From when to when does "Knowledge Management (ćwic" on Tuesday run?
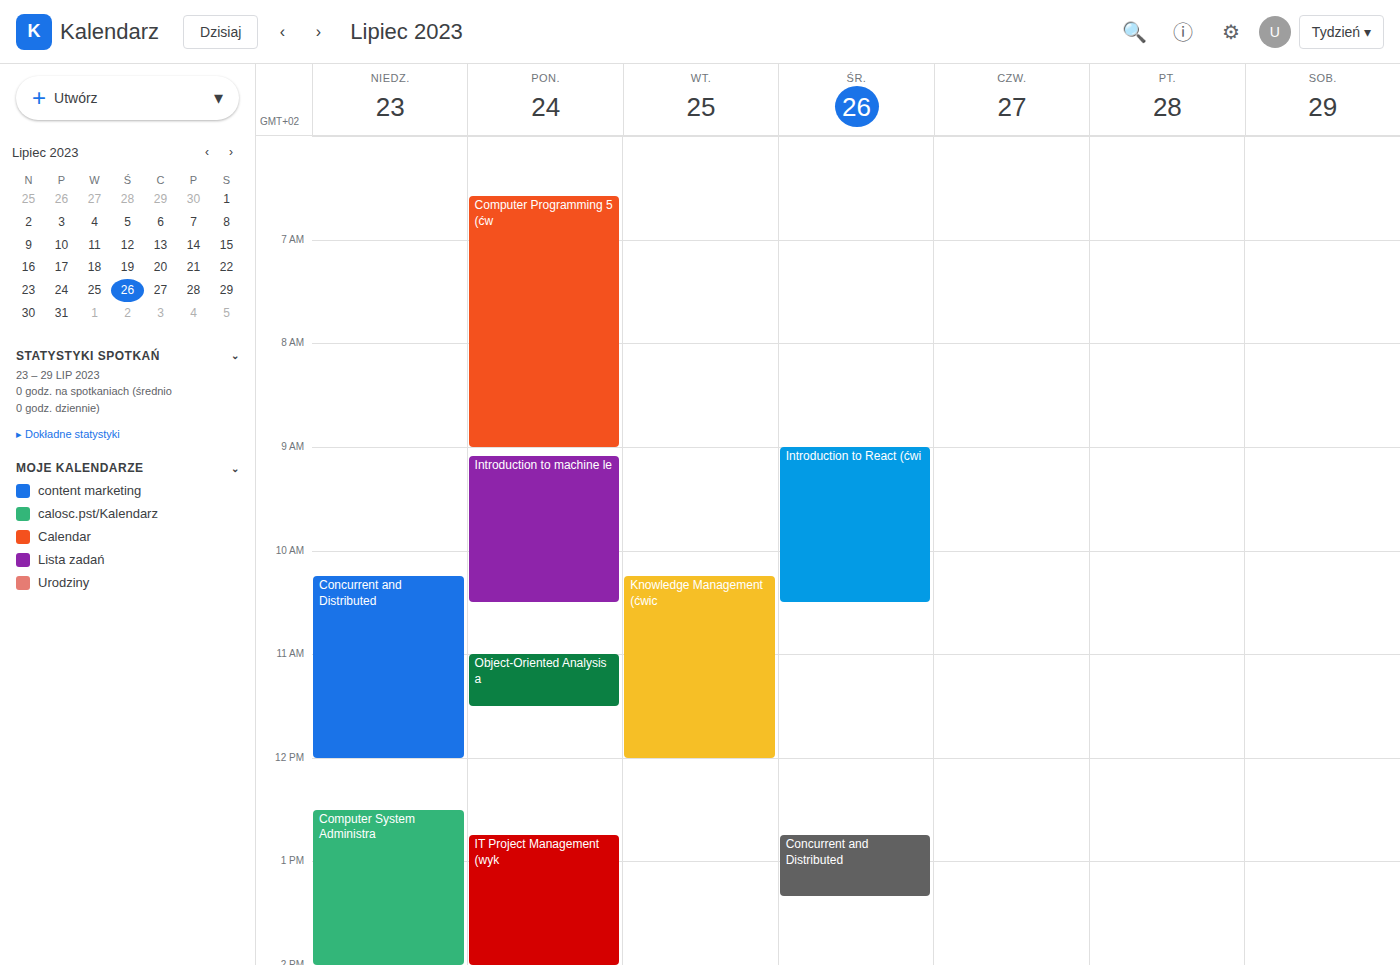
10:15 to 12:00